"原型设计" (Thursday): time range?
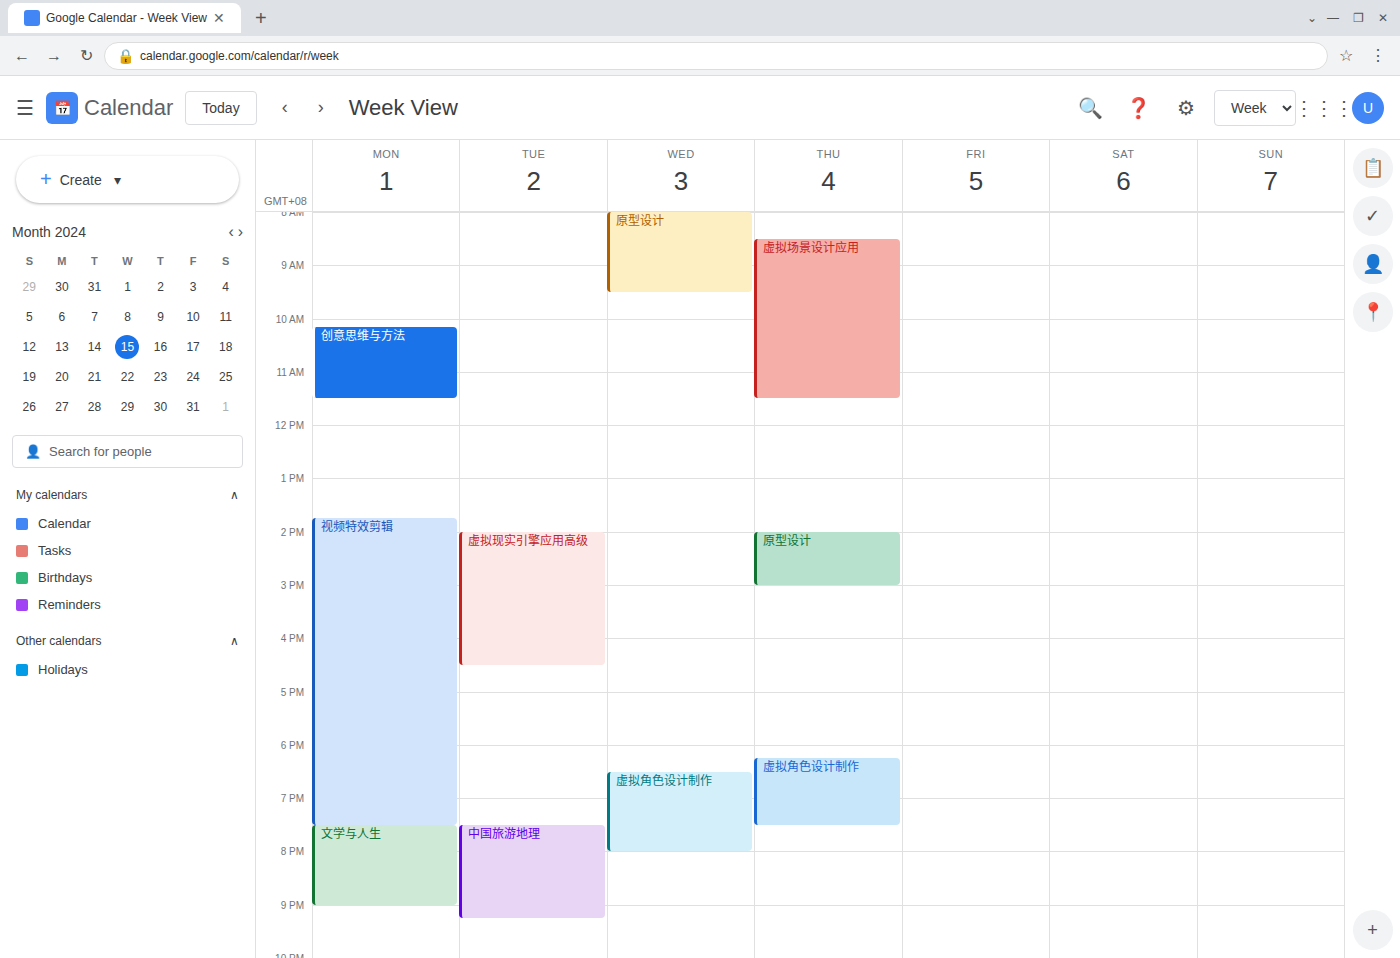
2:00 PM to 3:00 PM